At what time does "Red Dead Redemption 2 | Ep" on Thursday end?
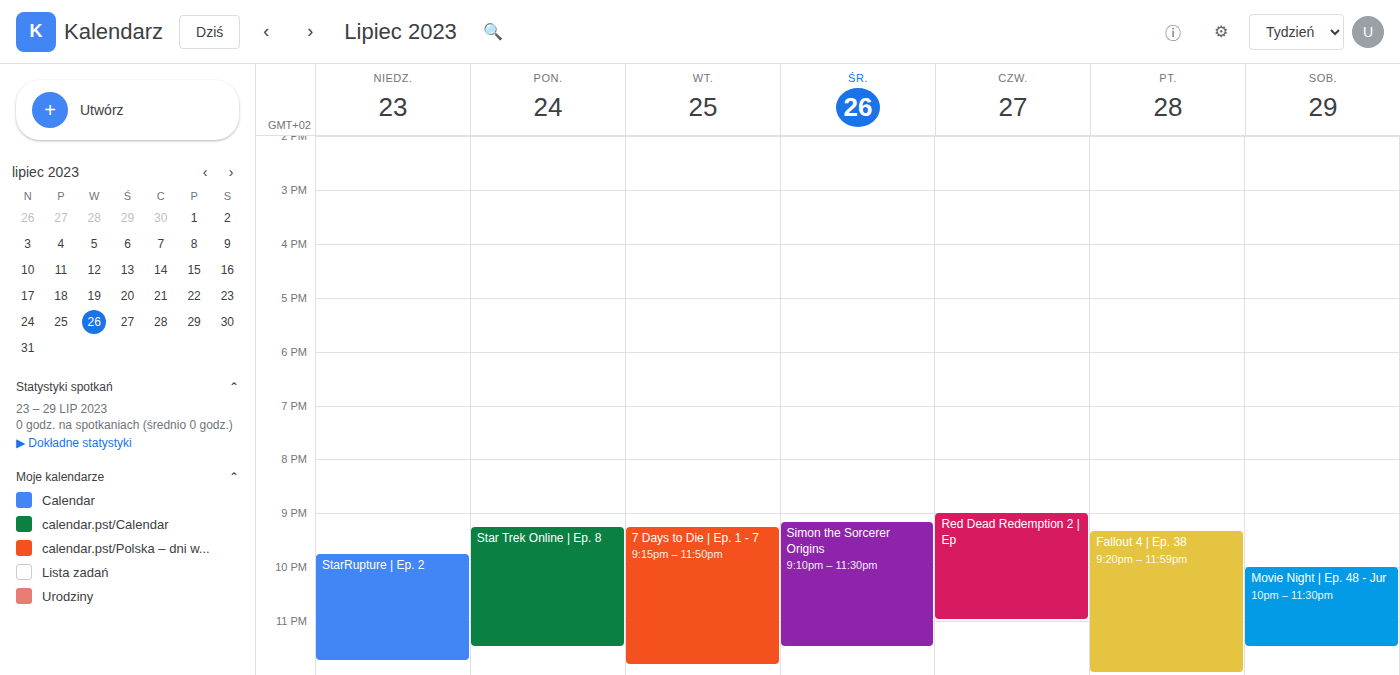
11:00 PM